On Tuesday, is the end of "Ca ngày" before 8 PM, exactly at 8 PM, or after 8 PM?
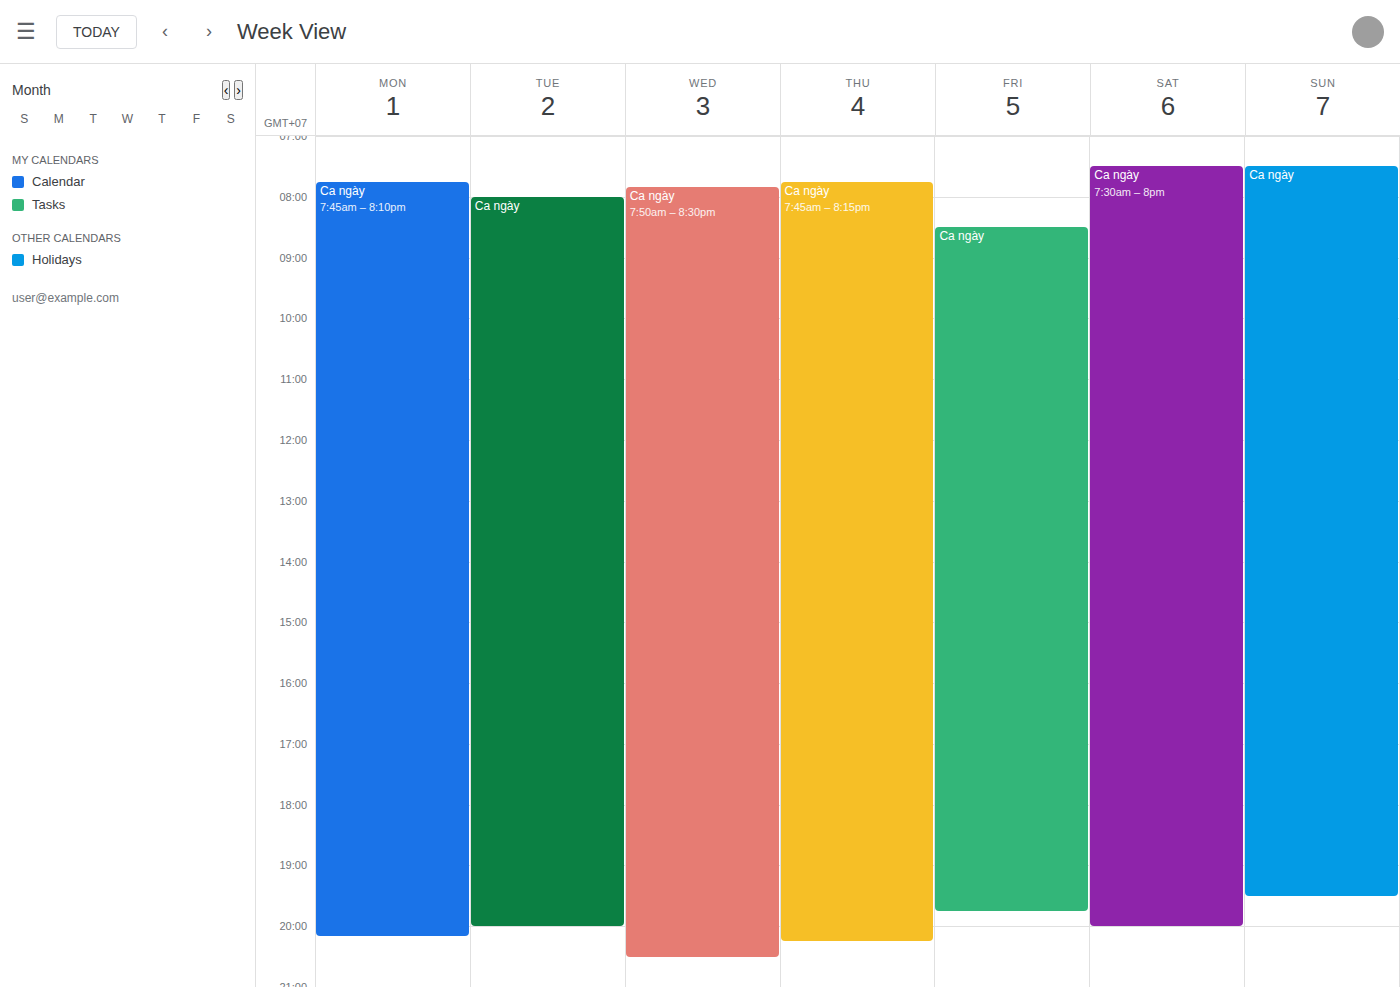
8:00 PM -- exactly at 8 PM, on the 8 PM line.